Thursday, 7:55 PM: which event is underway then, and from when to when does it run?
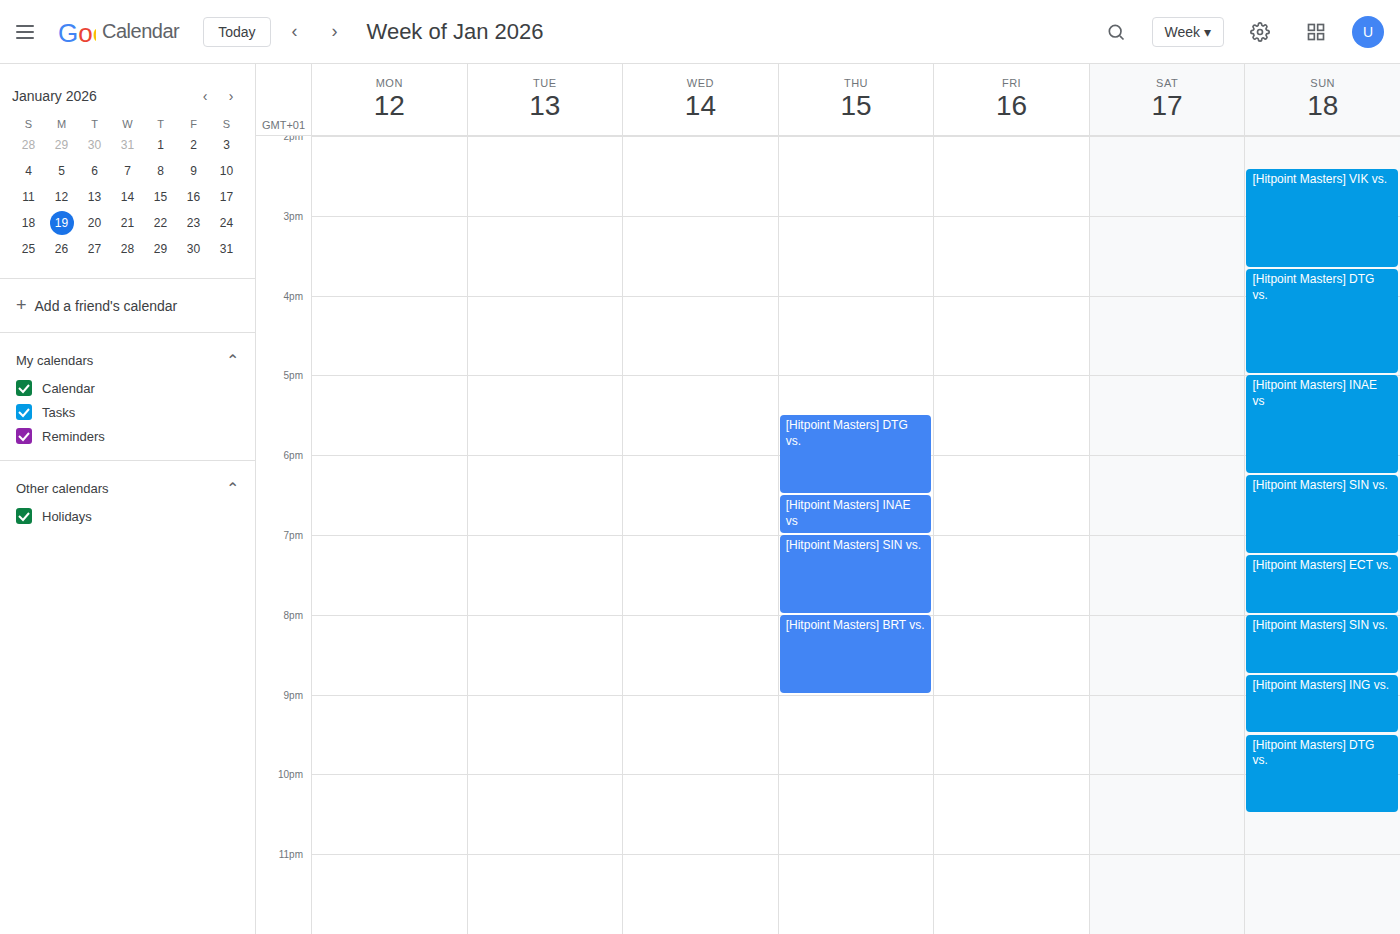
"[Hitpoint Masters] SIN vs.", 7:00 PM to 8:00 PM